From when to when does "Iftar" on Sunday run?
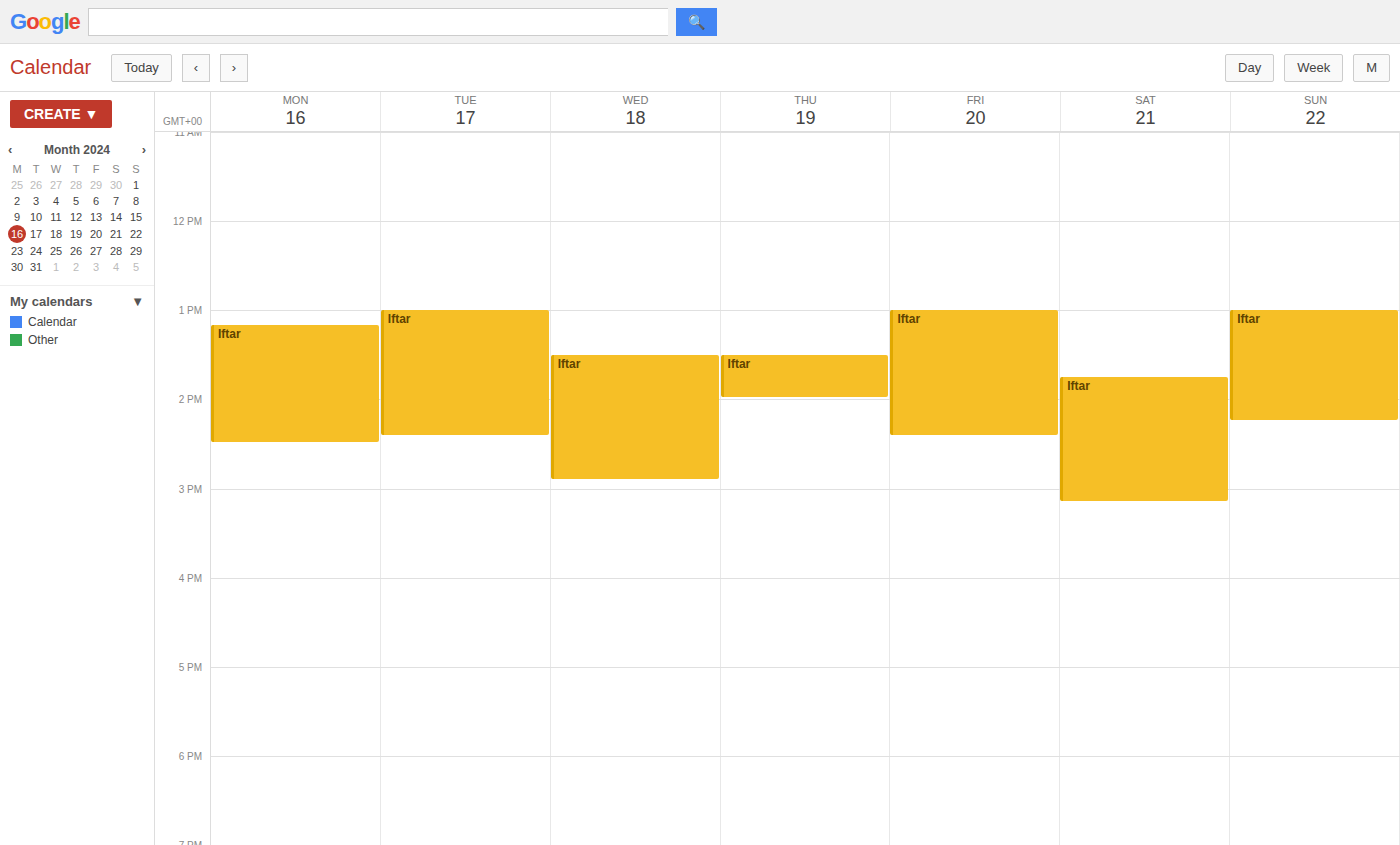
1:00 PM to 2:15 PM